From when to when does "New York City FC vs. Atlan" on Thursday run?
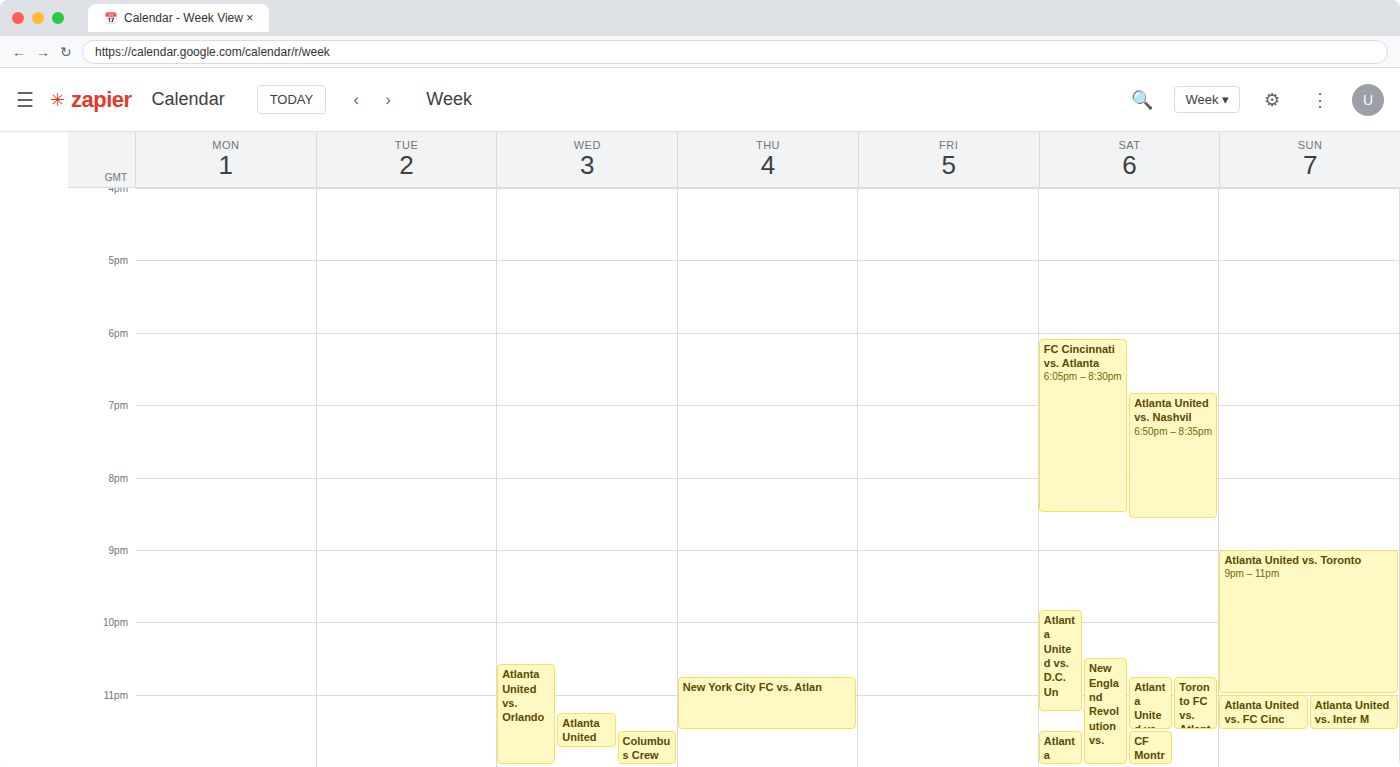
10:45 PM to 11:30 PM